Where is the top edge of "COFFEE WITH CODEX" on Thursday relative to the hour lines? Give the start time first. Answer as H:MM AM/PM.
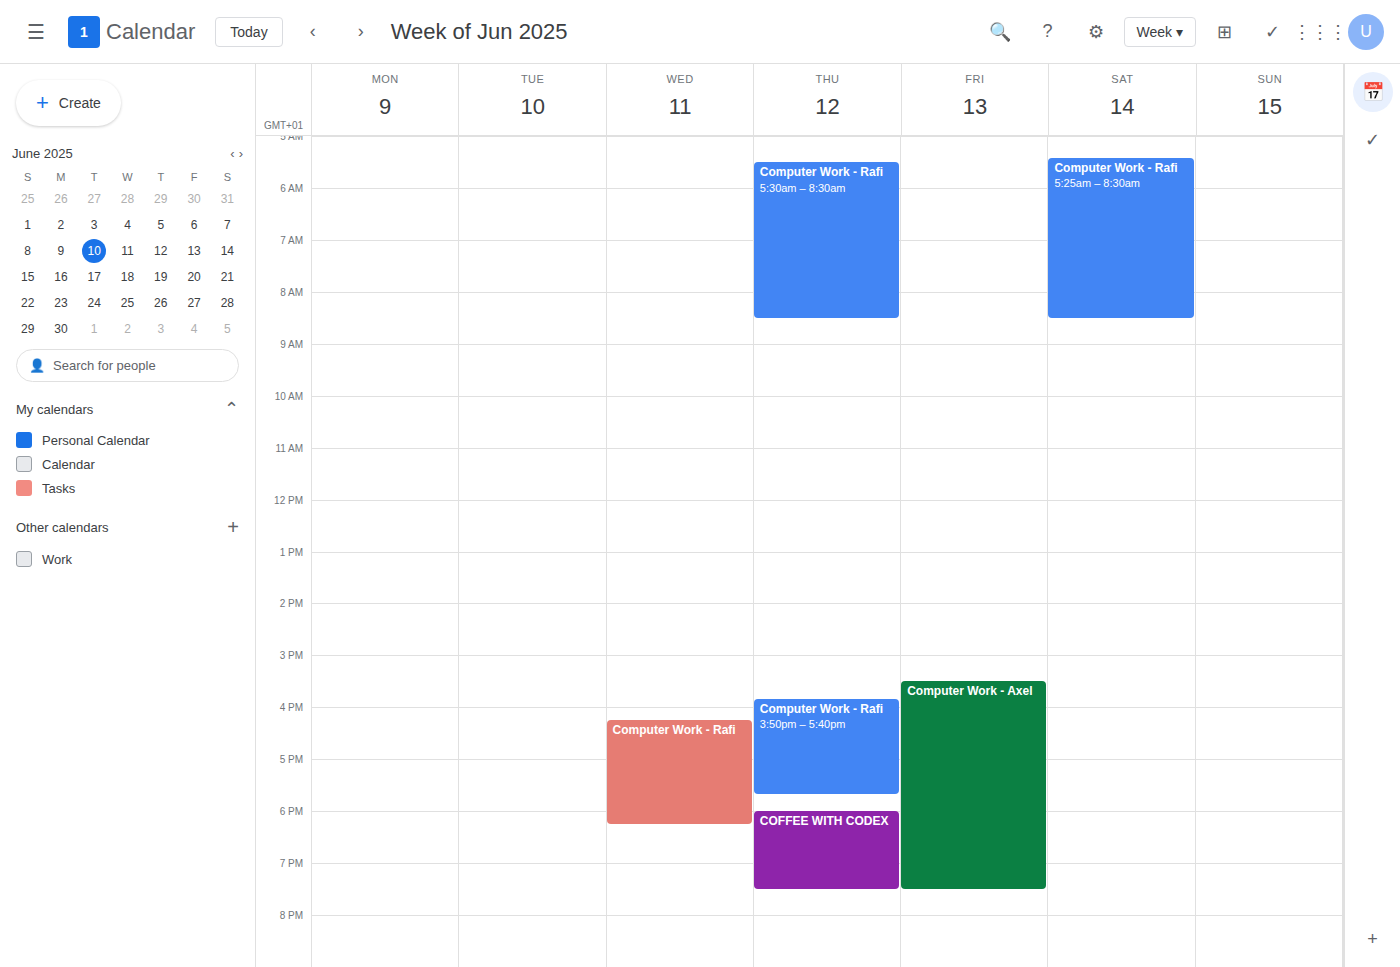
6:00 PM -- exactly on the 6 PM line.